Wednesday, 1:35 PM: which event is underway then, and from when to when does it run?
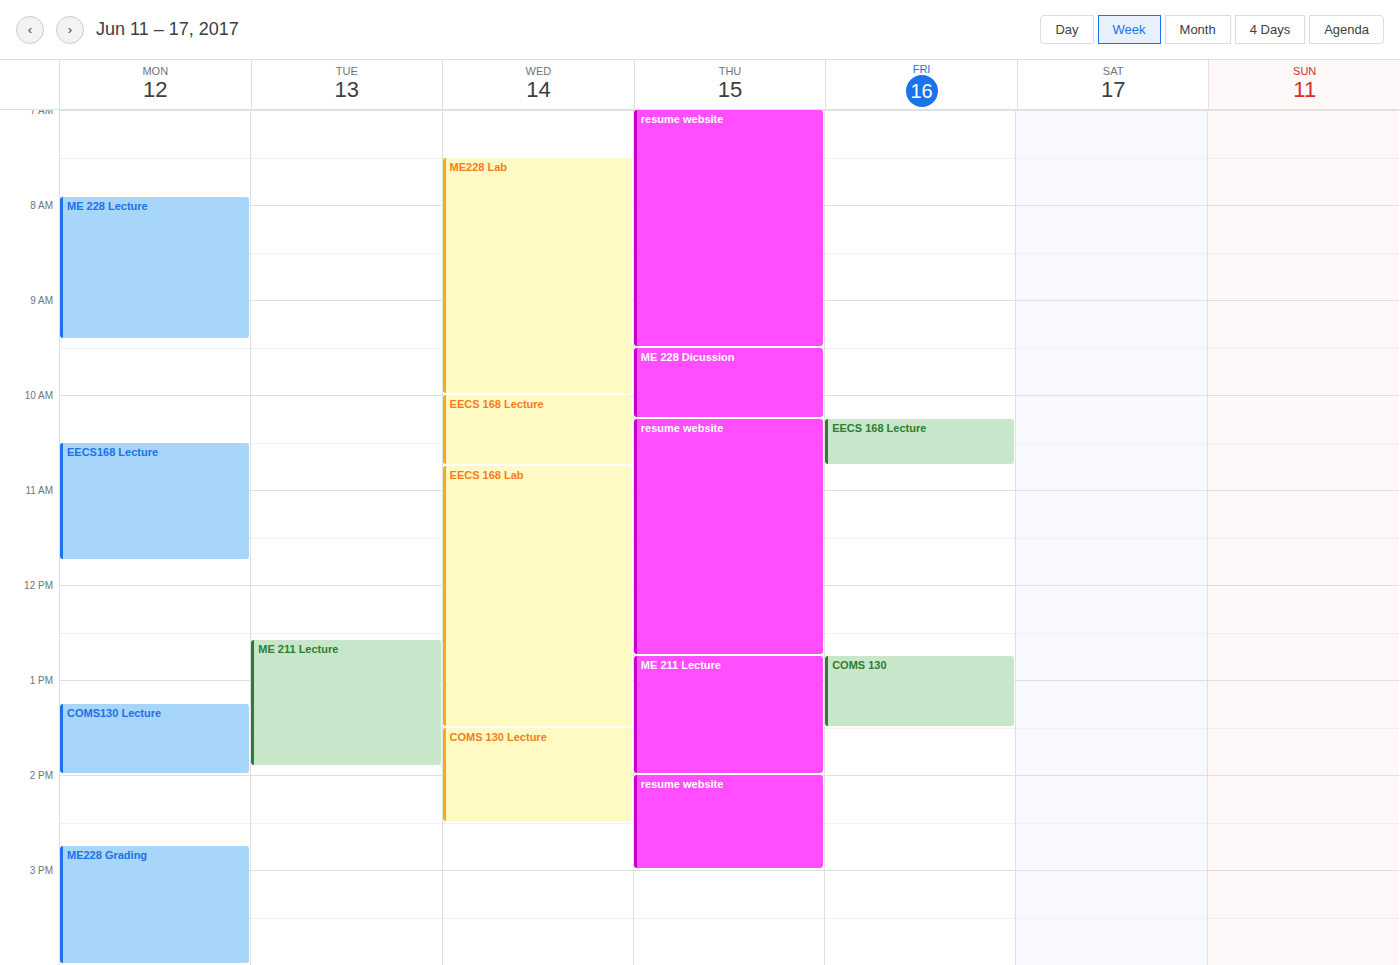
"COMS 130 Lecture", 1:30 PM to 2:30 PM